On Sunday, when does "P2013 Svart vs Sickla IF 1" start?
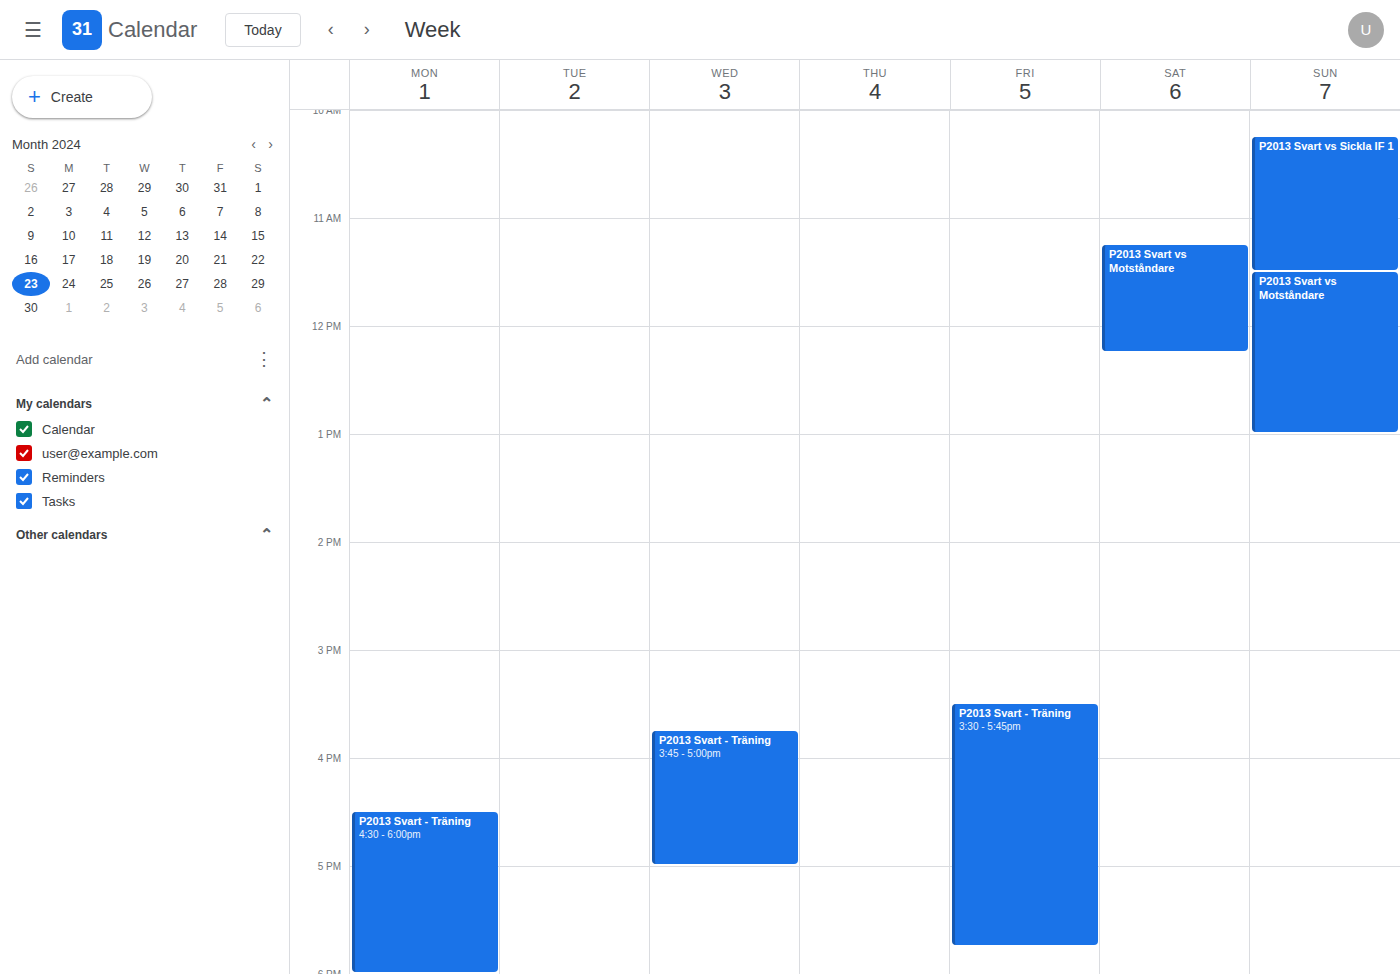
10:15 AM